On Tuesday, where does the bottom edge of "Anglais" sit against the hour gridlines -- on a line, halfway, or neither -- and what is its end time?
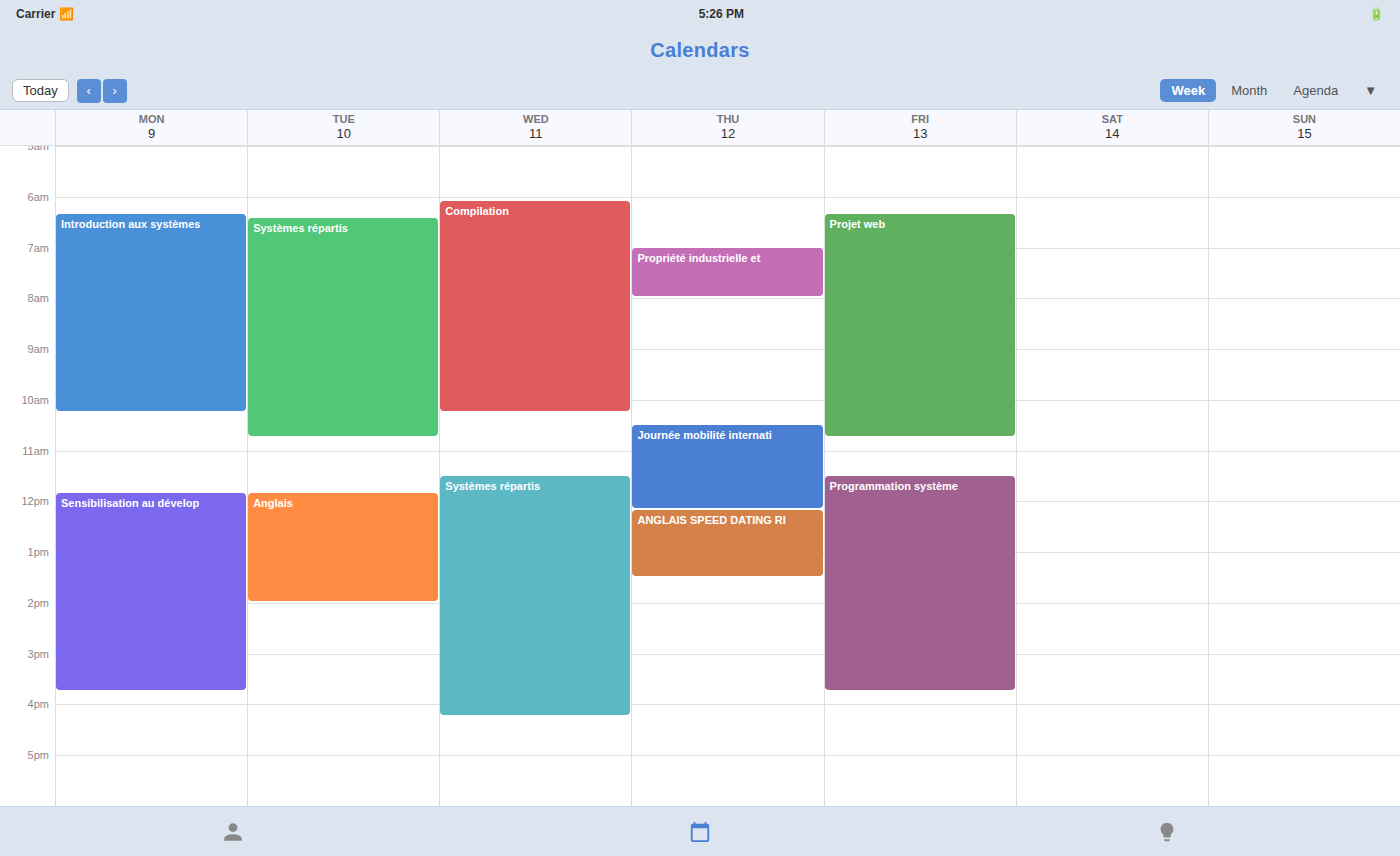
2:00 PM -- exactly on the 2 PM line.